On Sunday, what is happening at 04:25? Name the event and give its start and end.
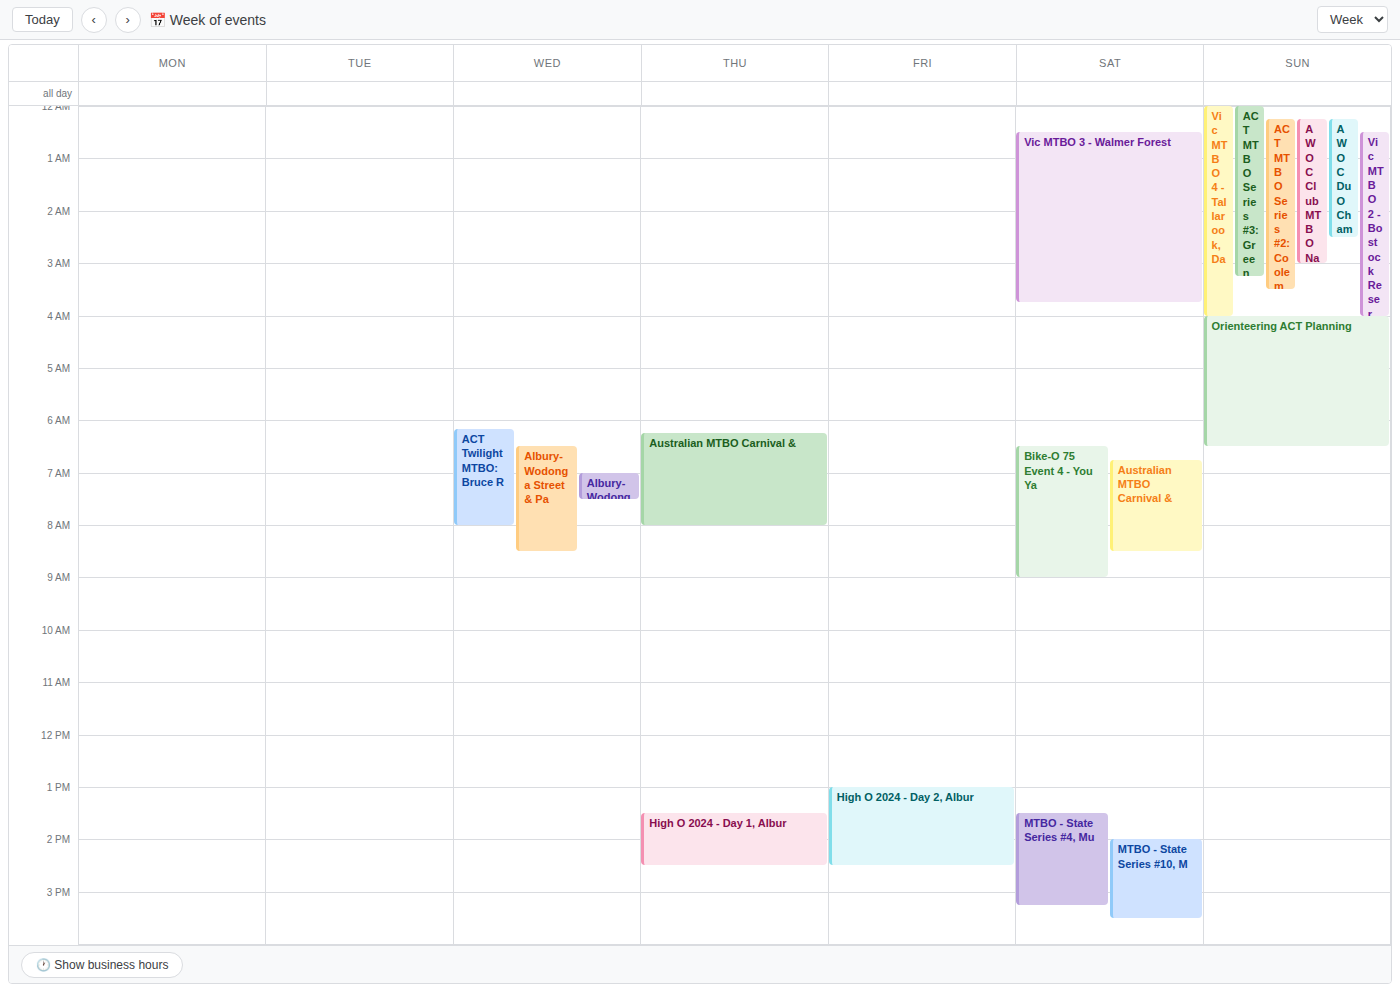
"Orienteering ACT Planning", 04:00 to 06:30